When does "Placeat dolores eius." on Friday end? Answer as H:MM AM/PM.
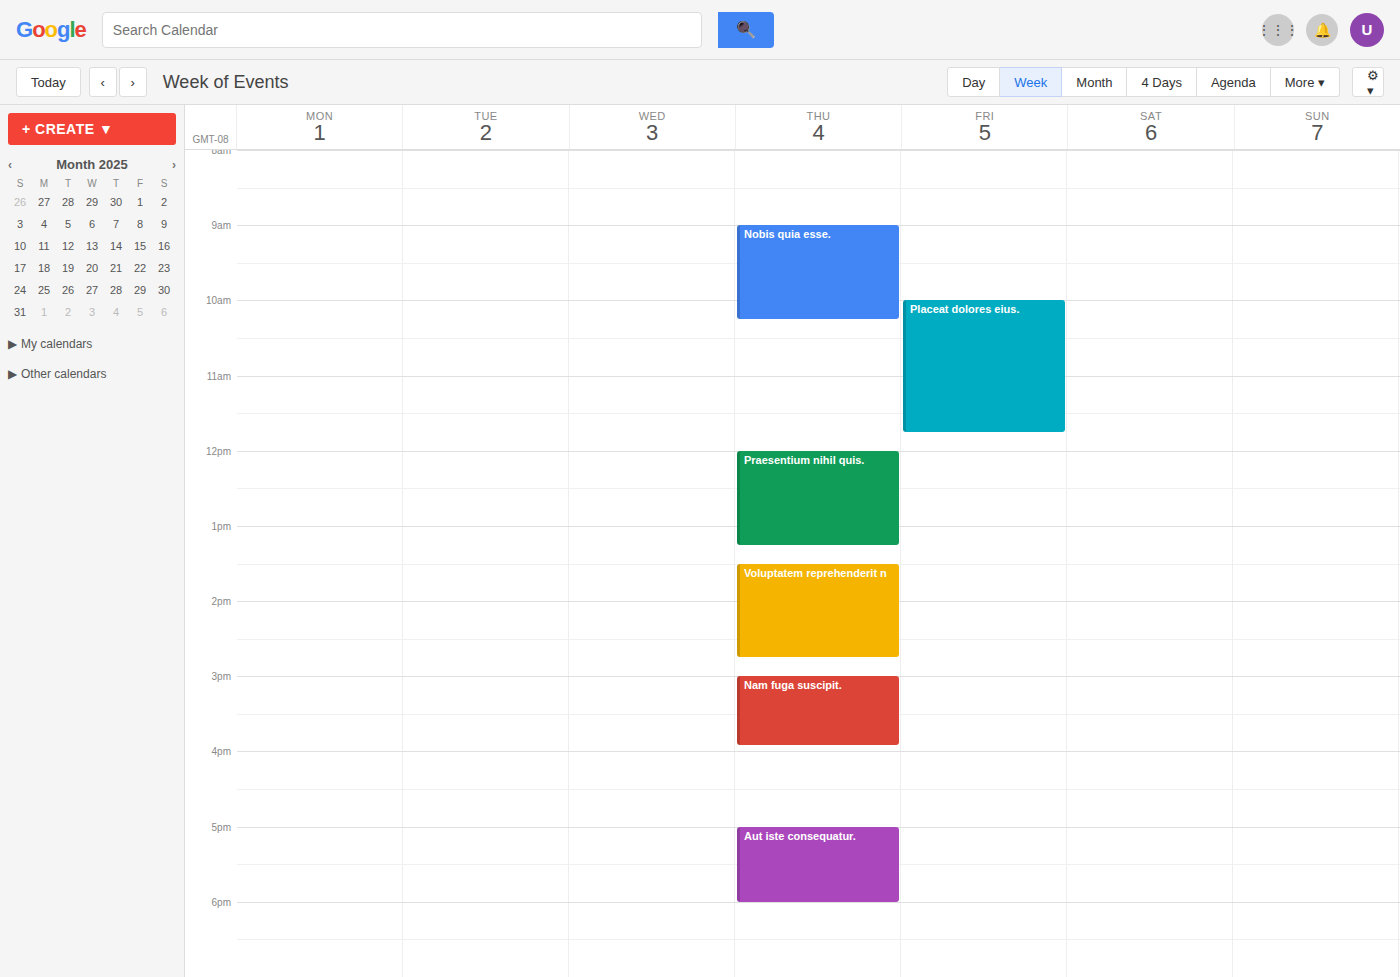
11:45 AM